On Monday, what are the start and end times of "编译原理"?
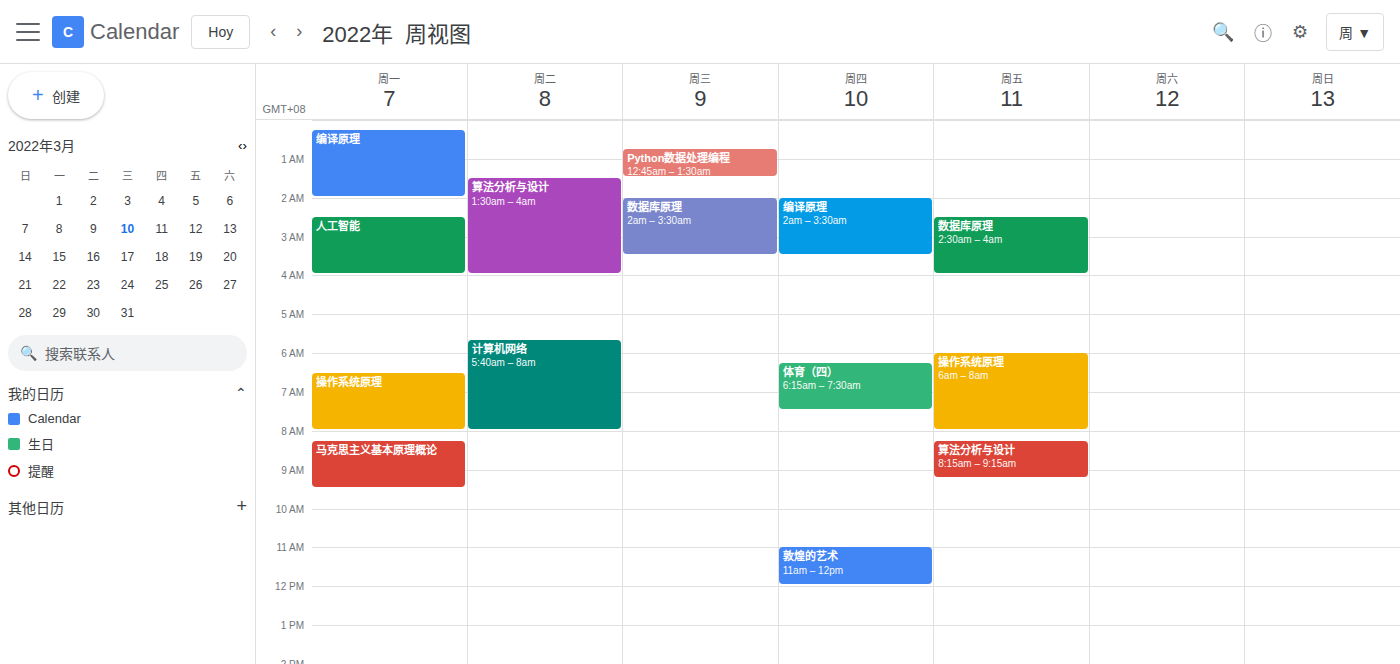
12:15 AM to 2:00 AM